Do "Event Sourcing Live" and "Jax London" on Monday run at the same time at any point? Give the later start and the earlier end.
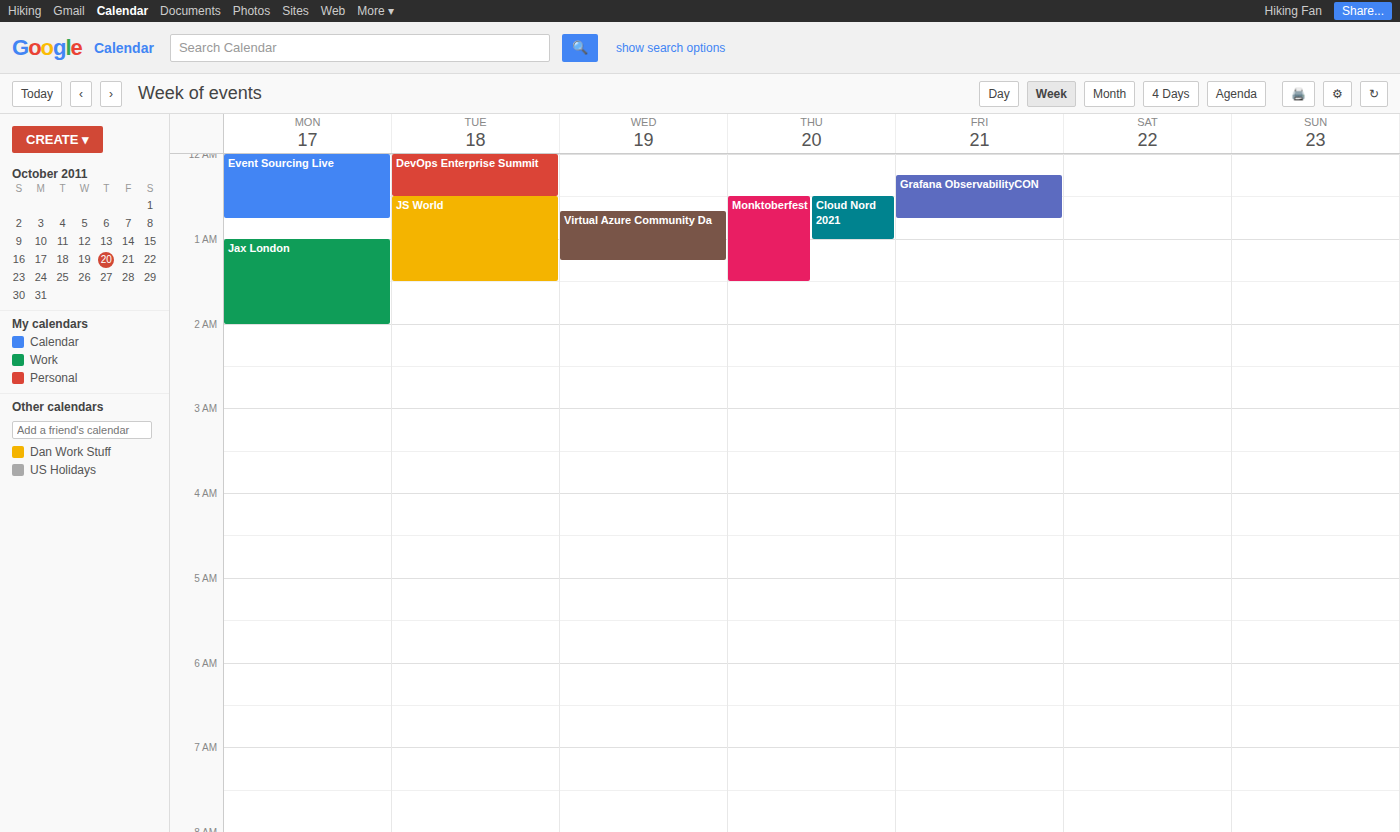
"Event Sourcing Live" ends at 12:45 AM and "Jax London" starts at 1:00 AM -- no overlap.